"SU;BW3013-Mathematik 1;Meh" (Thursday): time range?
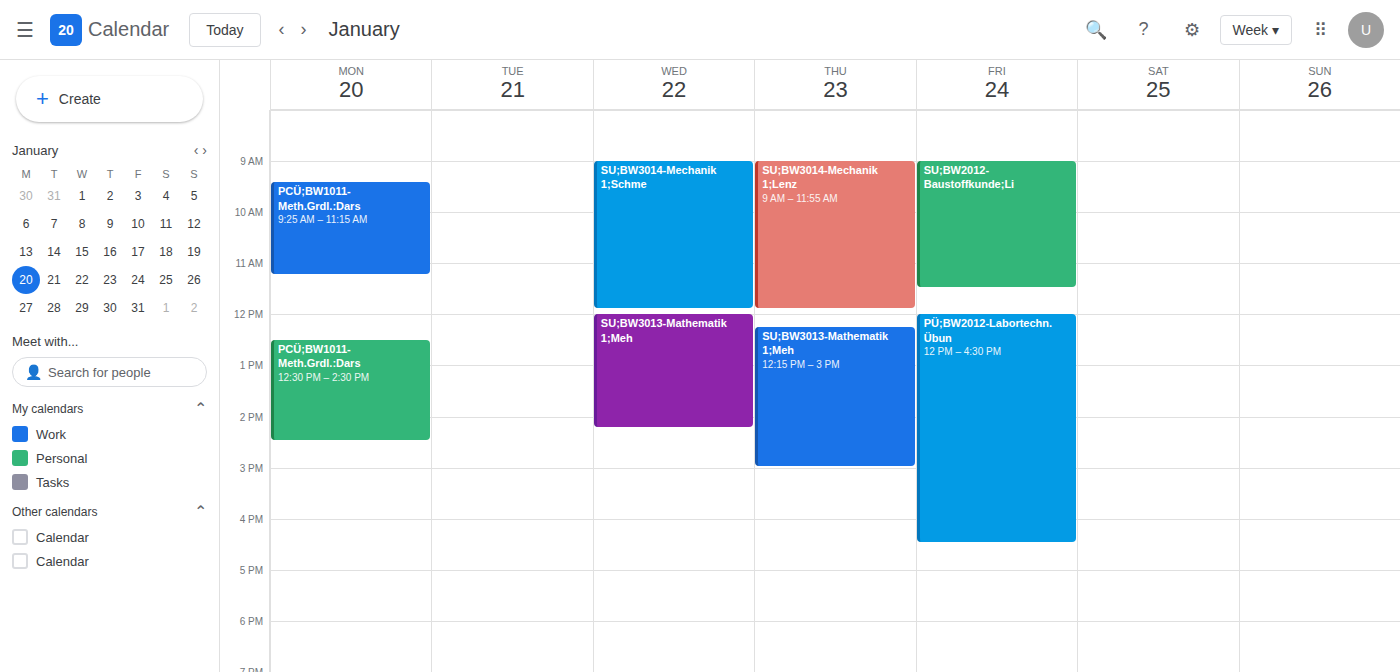
12:15 to 15:00